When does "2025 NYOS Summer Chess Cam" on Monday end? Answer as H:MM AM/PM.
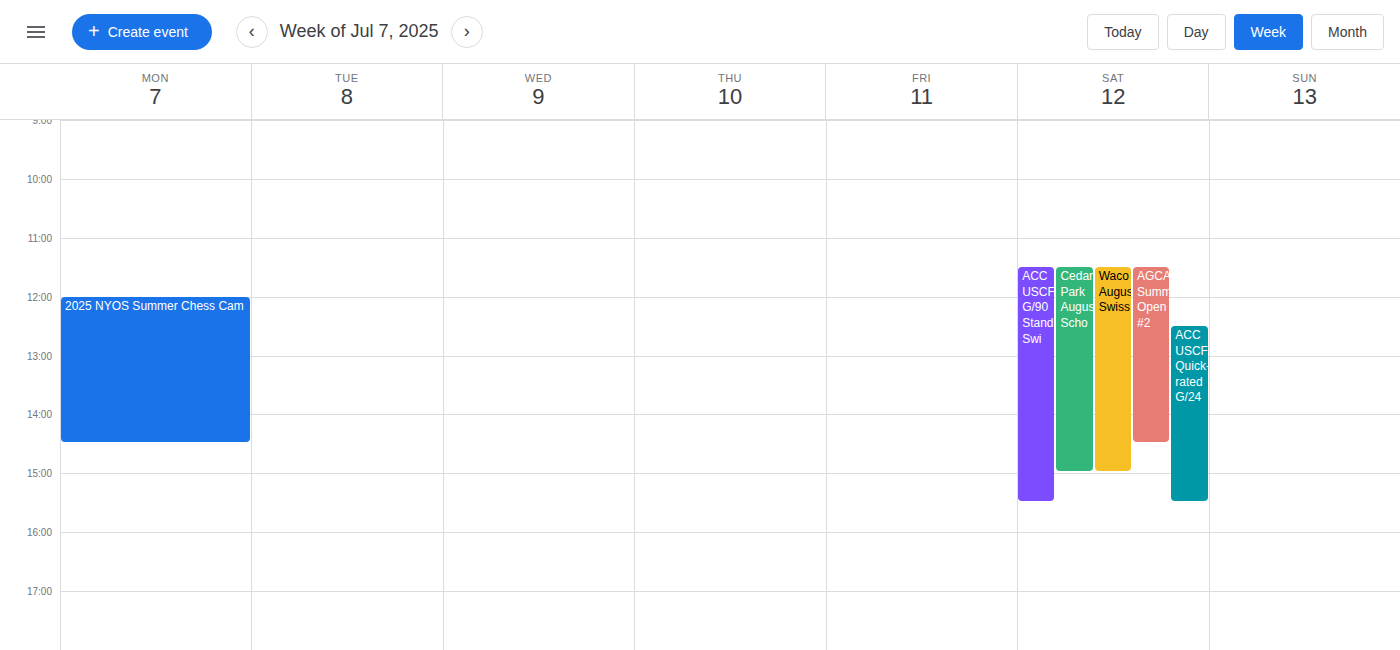
2:30 PM